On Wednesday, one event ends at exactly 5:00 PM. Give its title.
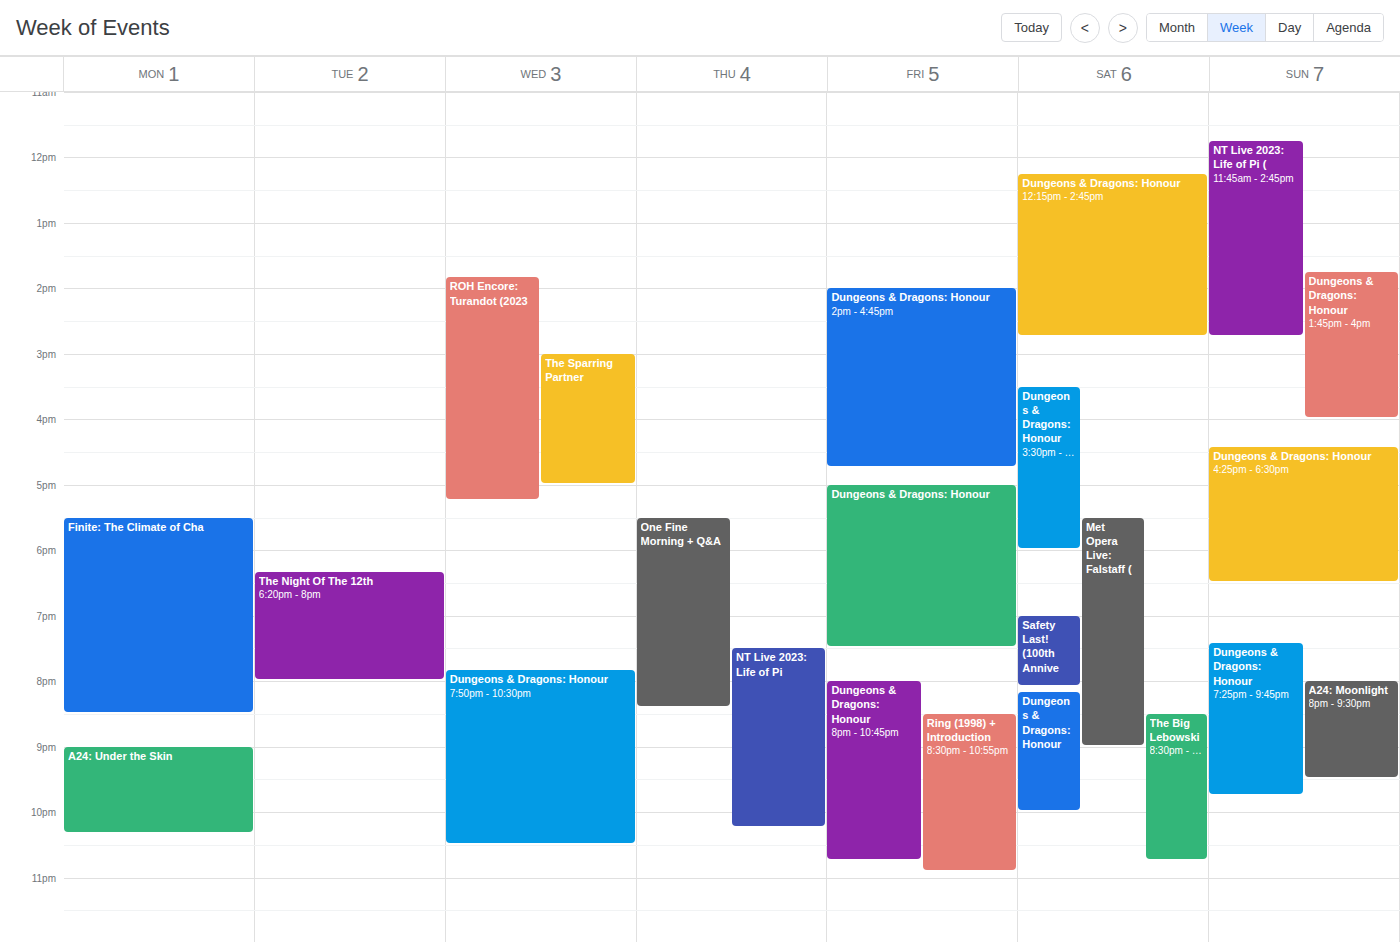
"The Sparring Partner"